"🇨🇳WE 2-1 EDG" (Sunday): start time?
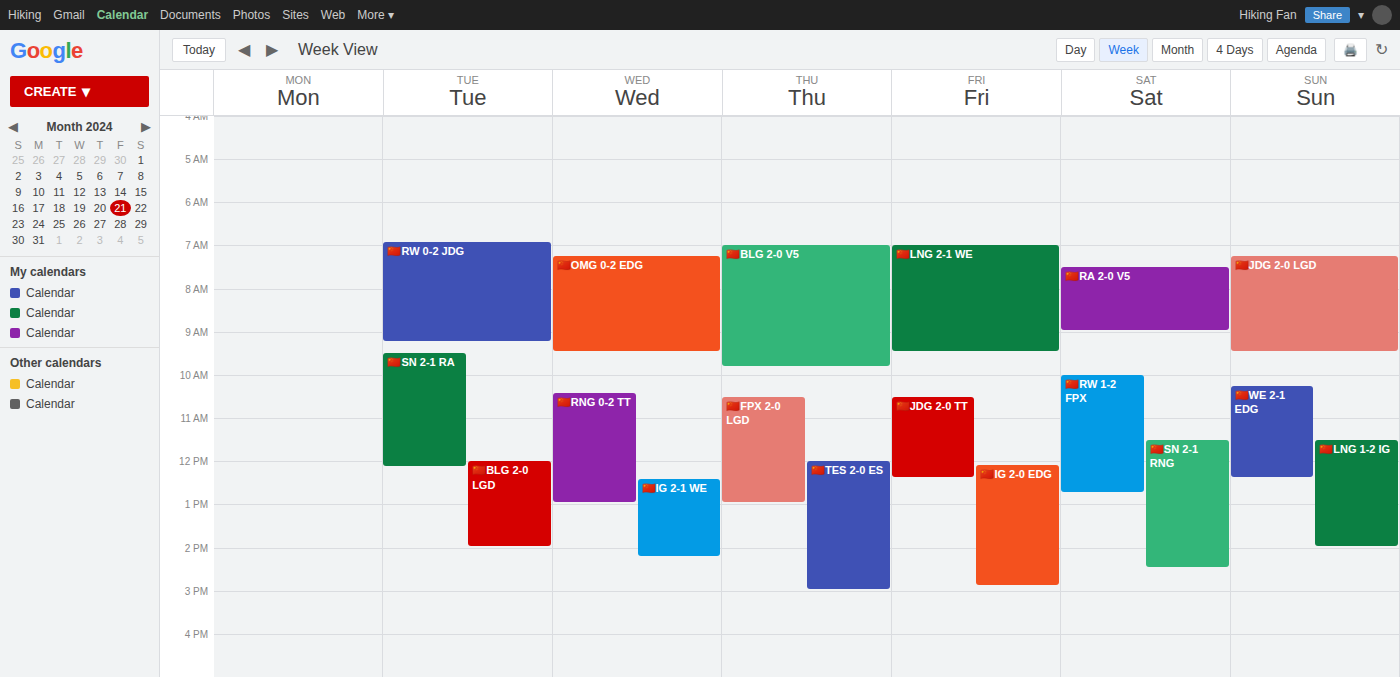
10:15 AM